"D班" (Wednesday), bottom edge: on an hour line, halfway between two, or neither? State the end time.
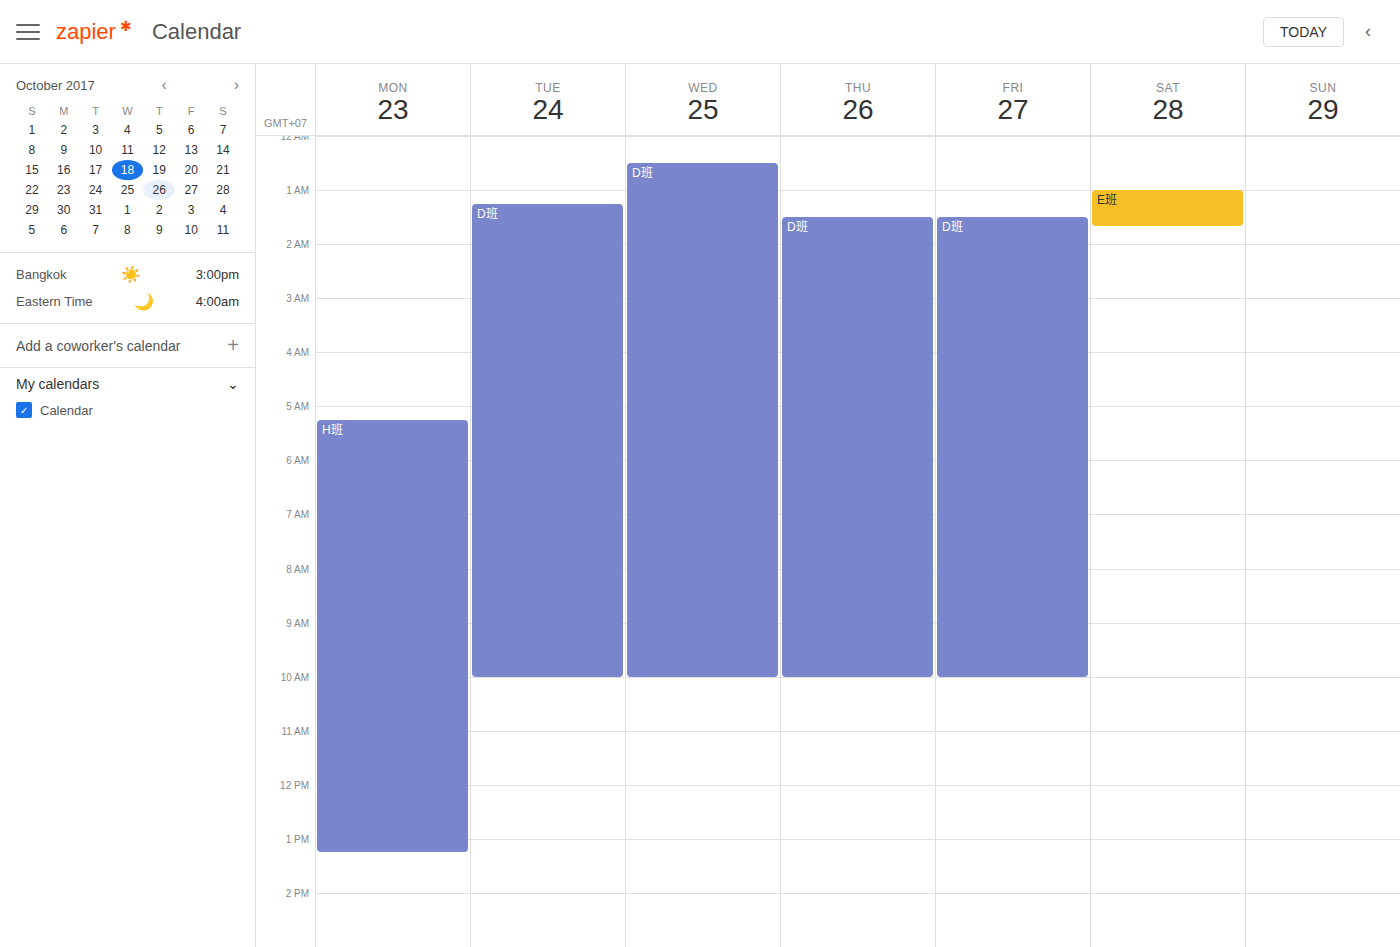
10:00 AM -- exactly on the 10 AM line.